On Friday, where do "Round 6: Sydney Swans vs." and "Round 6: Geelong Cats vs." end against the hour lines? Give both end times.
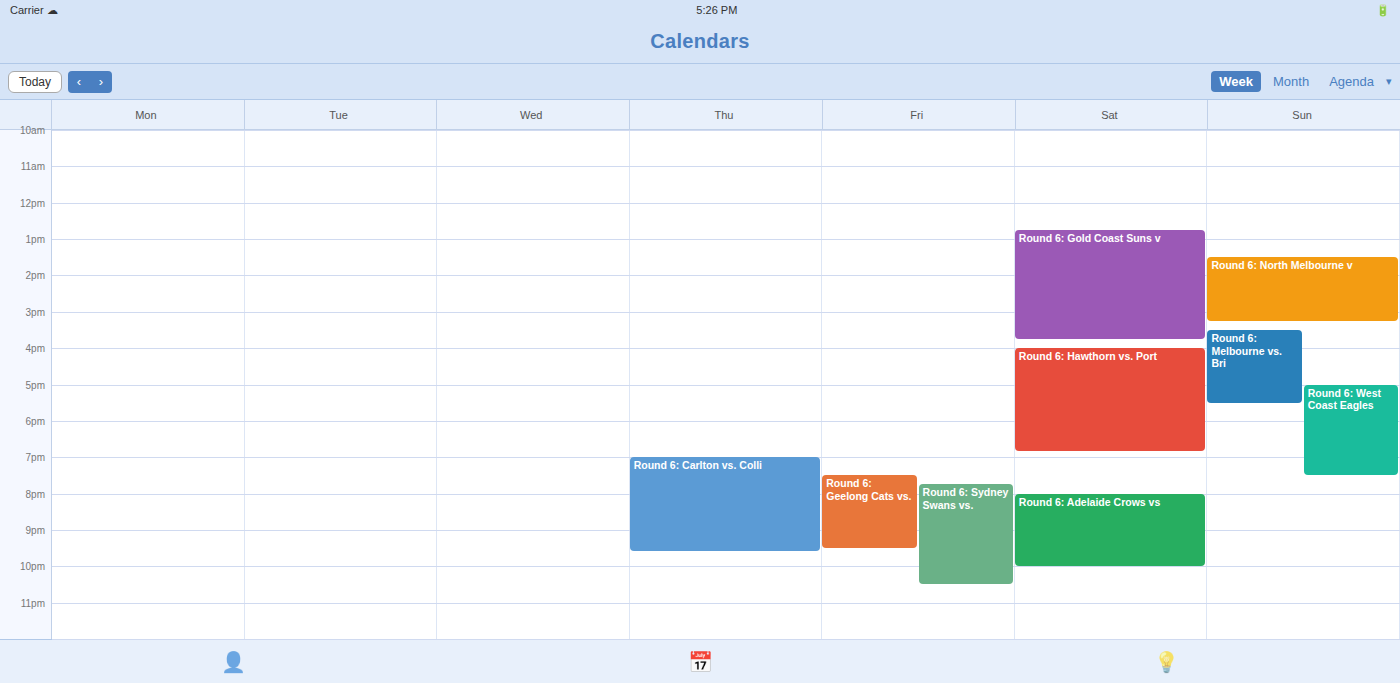
"Round 6: Sydney Swans vs.": 10:30 PM, halfway between the 10 PM and 11 PM lines. "Round 6: Geelong Cats vs.": 9:30 PM, halfway between the 9 PM and 10 PM lines.